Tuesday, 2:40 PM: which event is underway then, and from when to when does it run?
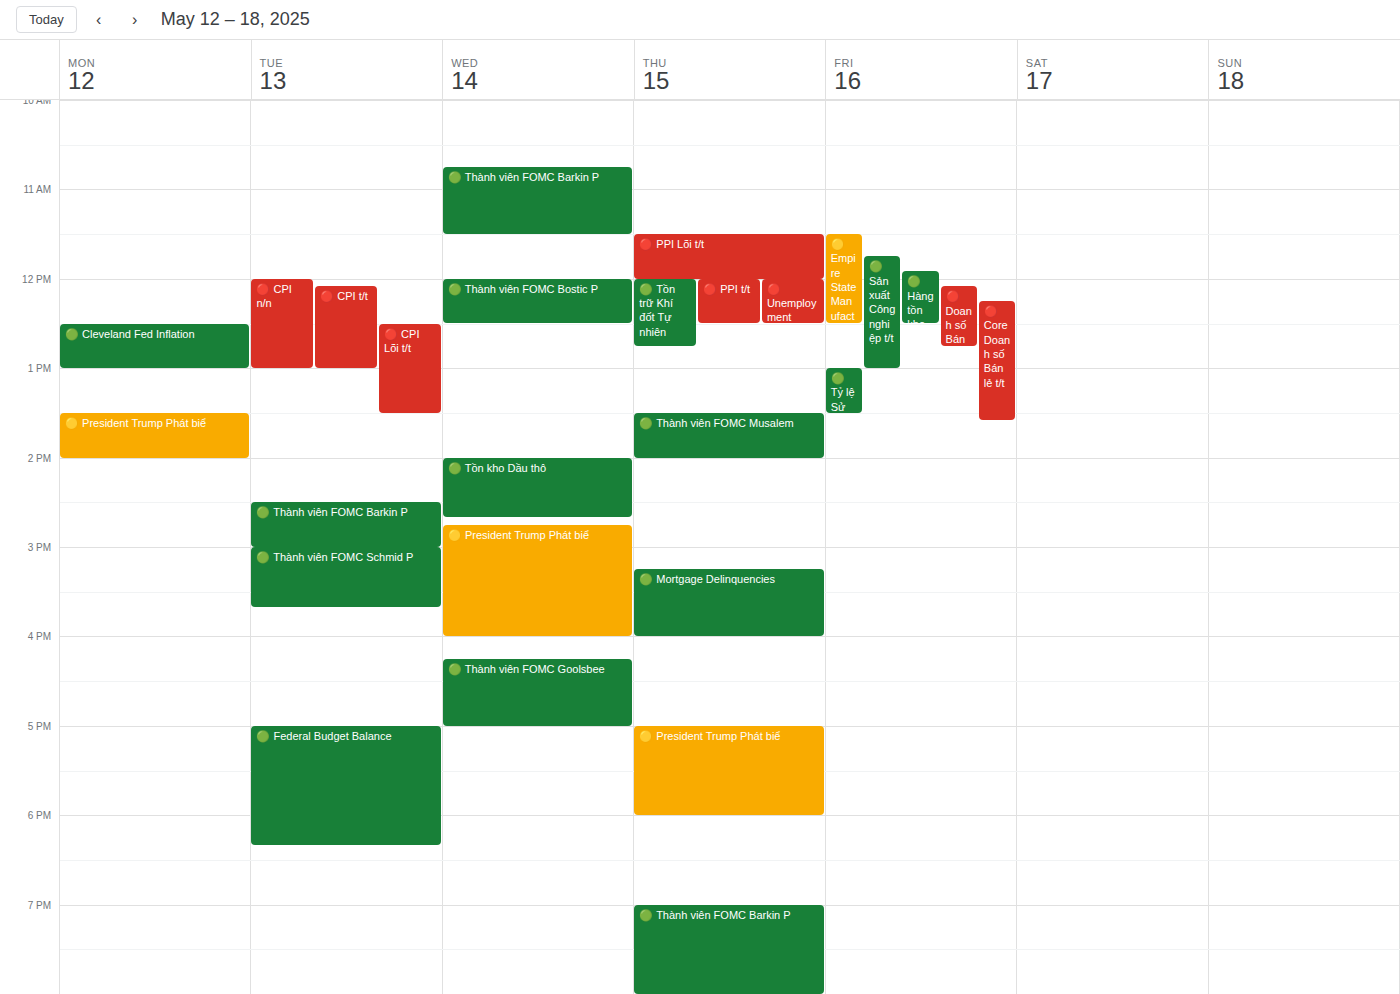
"🟢 Thành viên FOMC Barkin P", 2:30 PM to 3:00 PM